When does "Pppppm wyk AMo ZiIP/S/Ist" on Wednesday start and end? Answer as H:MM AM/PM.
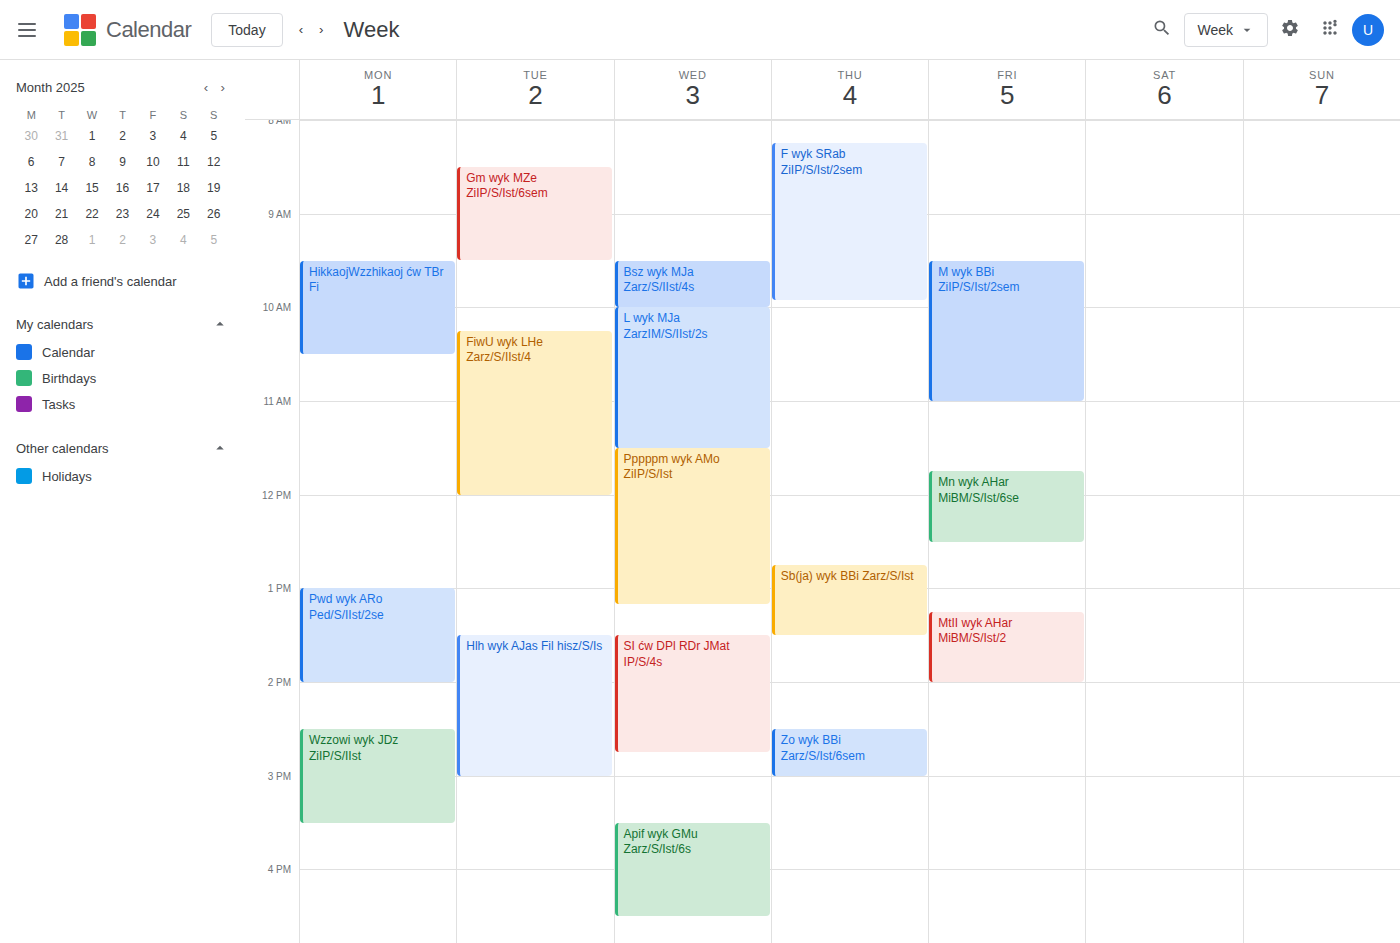
11:30 AM to 1:10 PM